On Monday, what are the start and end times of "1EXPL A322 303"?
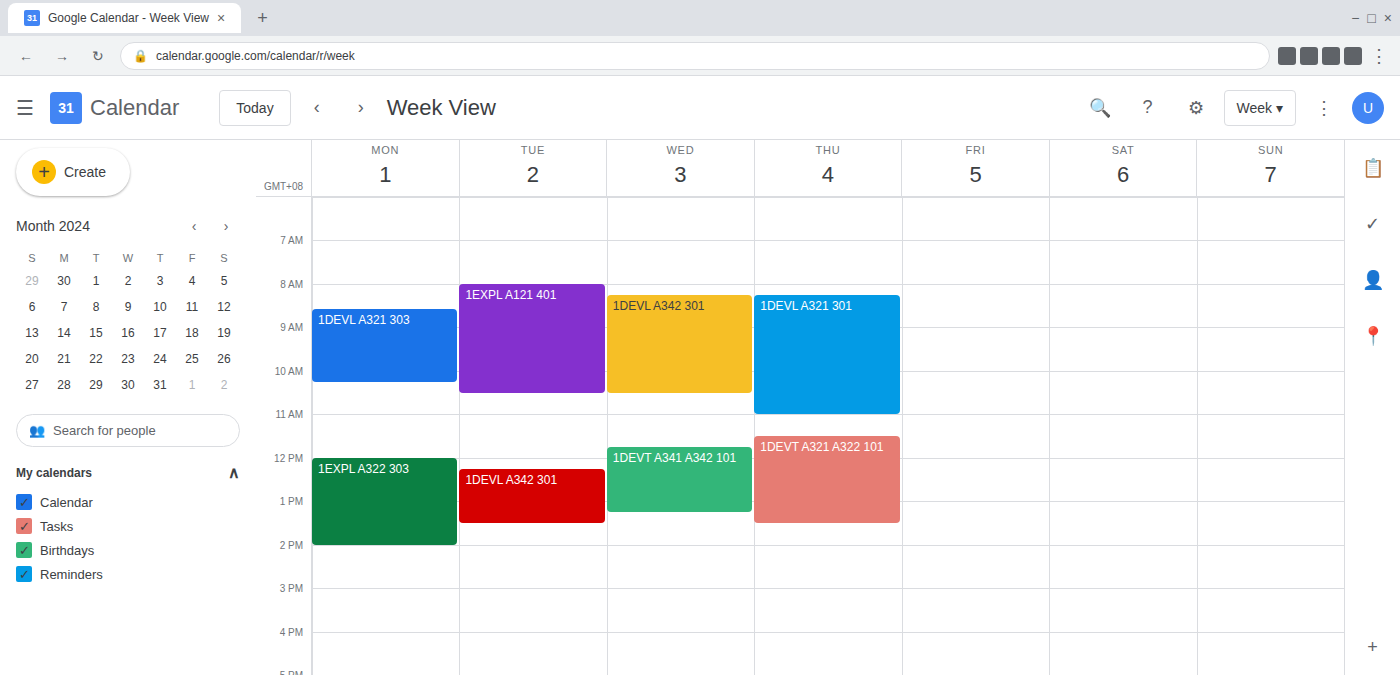
12:00 to 14:00